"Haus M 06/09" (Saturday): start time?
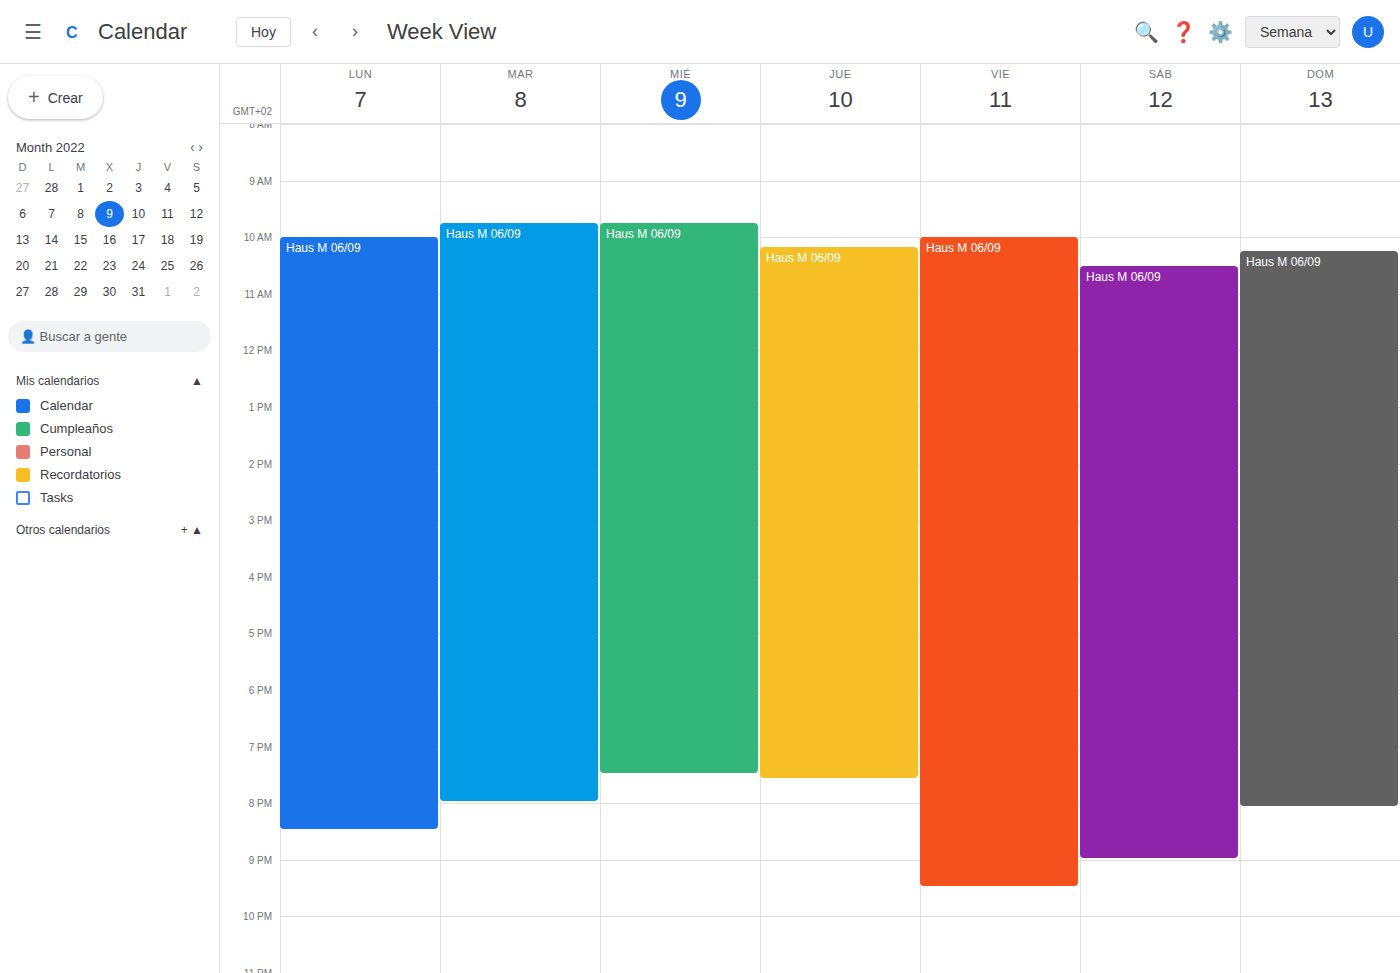
10:30